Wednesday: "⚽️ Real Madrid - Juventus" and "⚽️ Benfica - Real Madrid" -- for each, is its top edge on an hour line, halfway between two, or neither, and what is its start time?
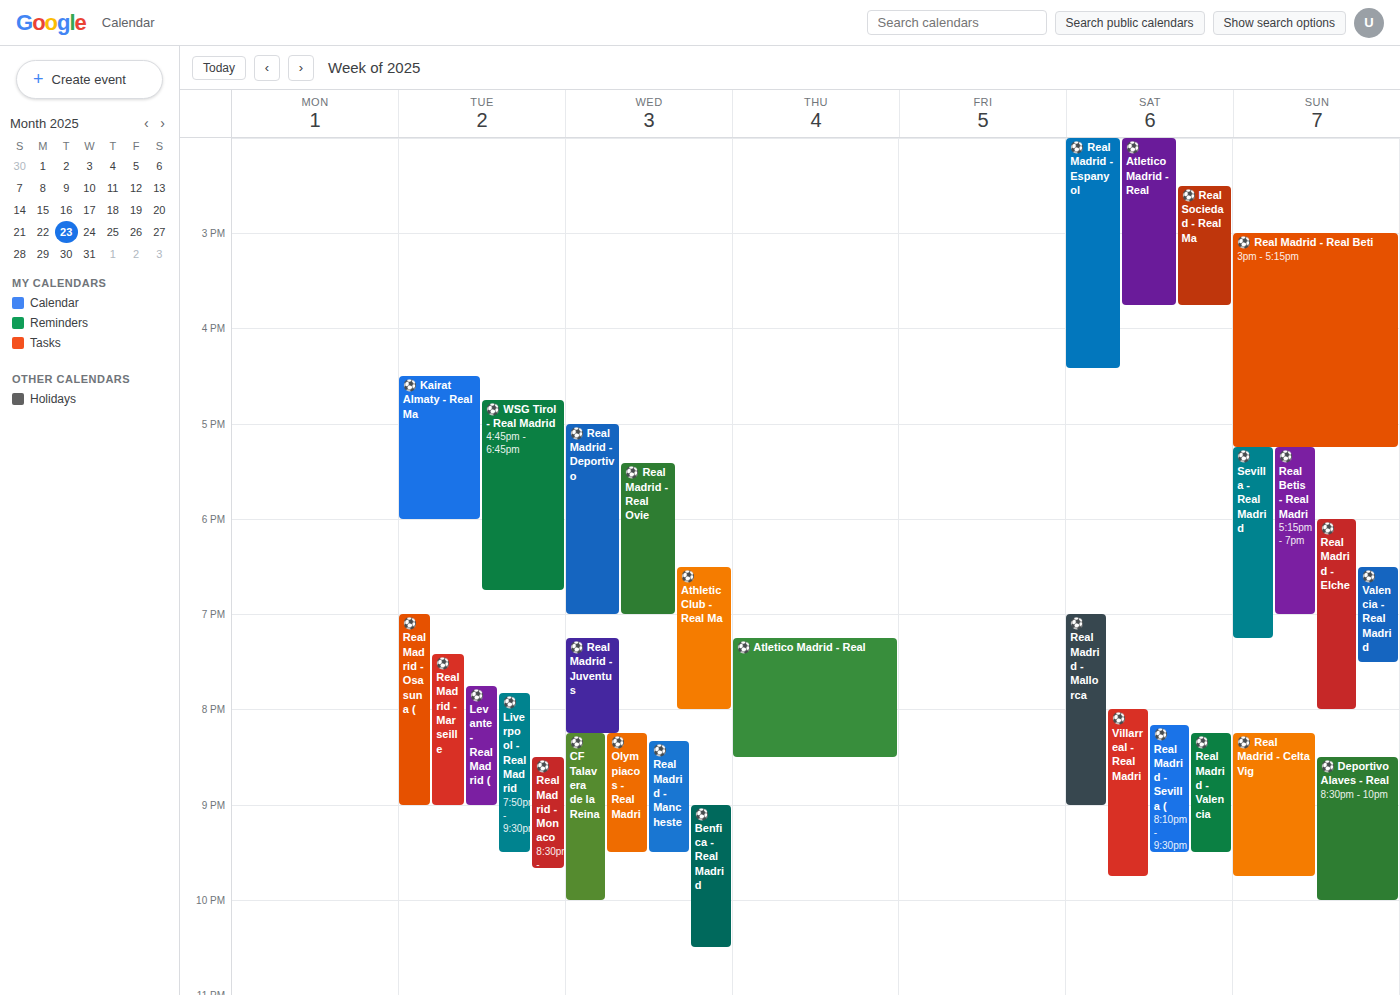
"⚽️ Real Madrid - Juventus": 19:15, neither: a quarter of the way from the 19:00 line to the 20:00 line. "⚽️ Benfica - Real Madrid": 21:00, exactly on the 21:00 line.